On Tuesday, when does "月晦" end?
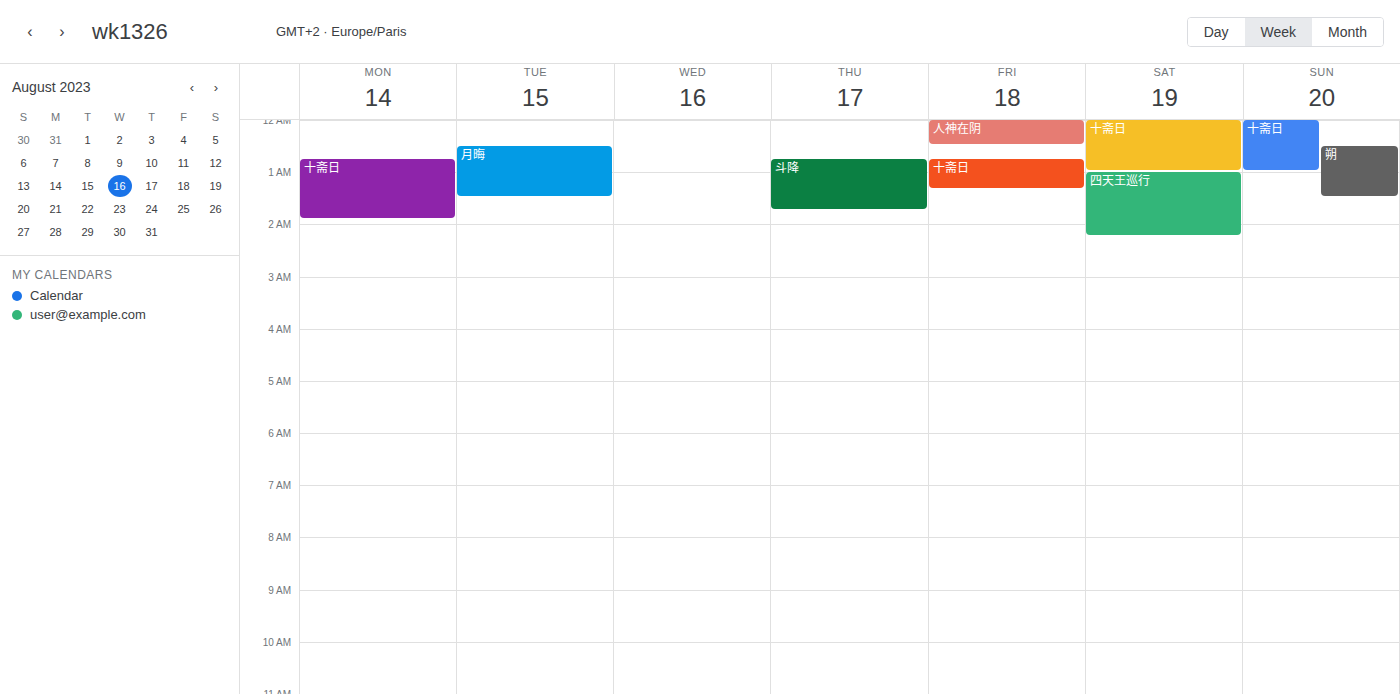
1:30 AM